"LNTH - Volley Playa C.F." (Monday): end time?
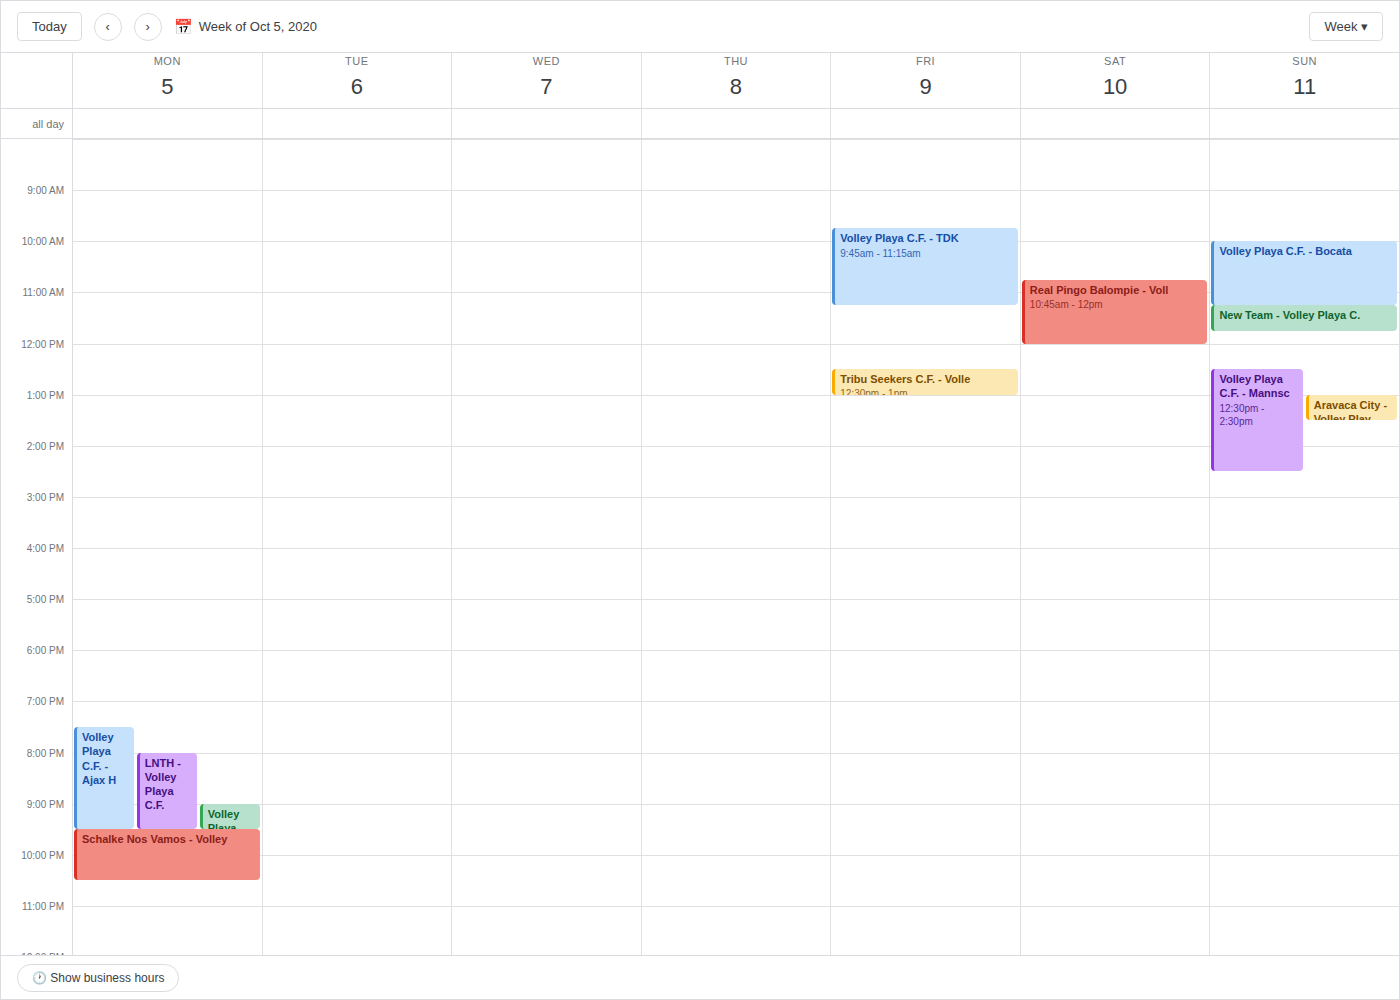
9:30 PM